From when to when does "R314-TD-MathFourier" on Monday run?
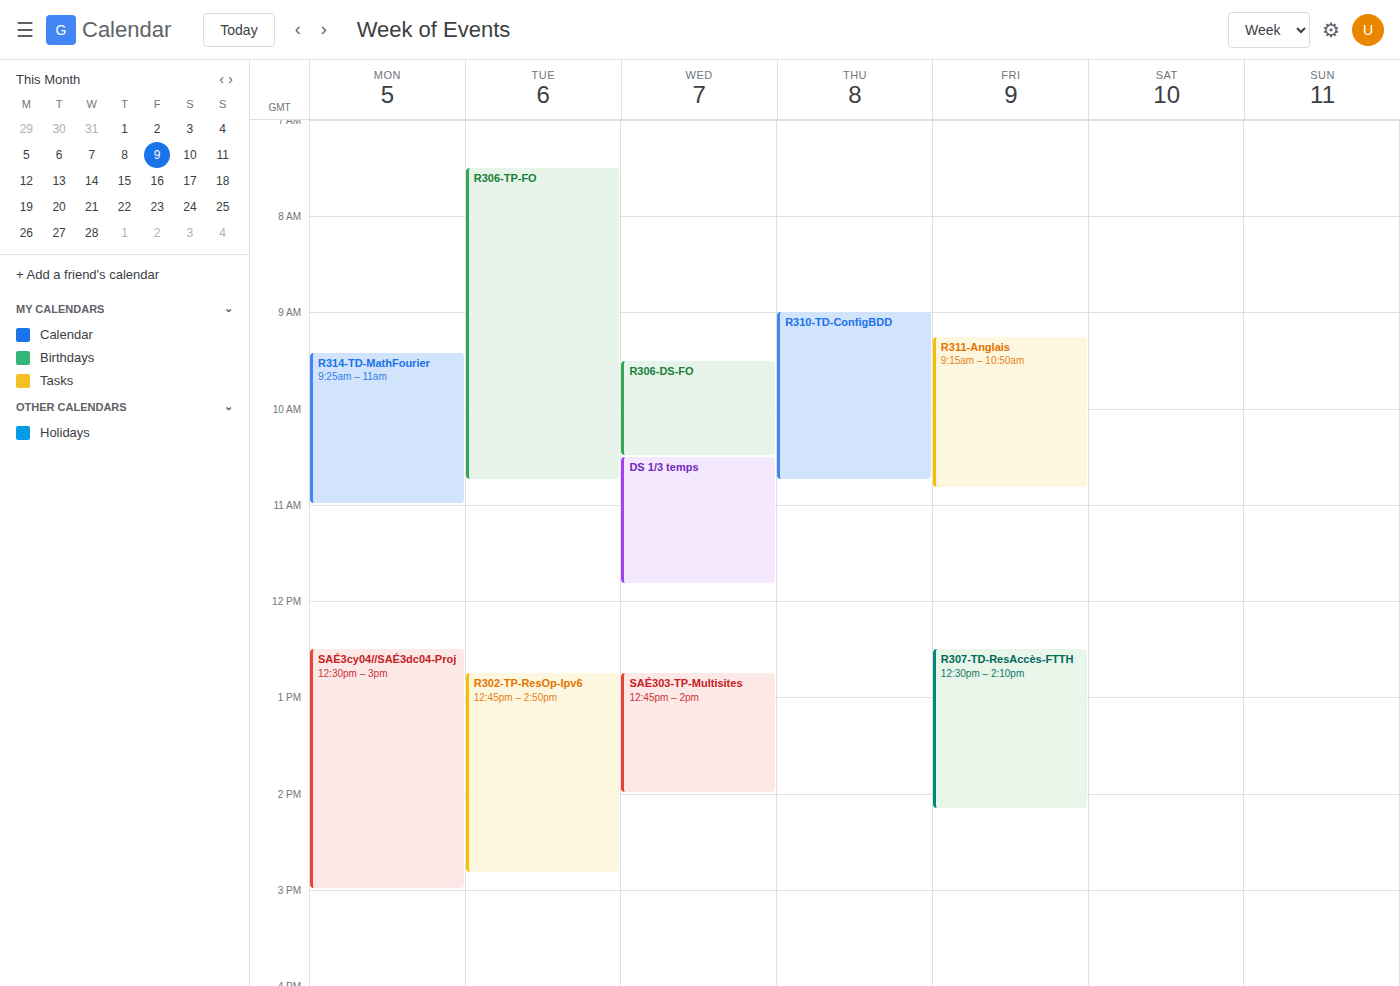
9:25 AM to 11:00 AM